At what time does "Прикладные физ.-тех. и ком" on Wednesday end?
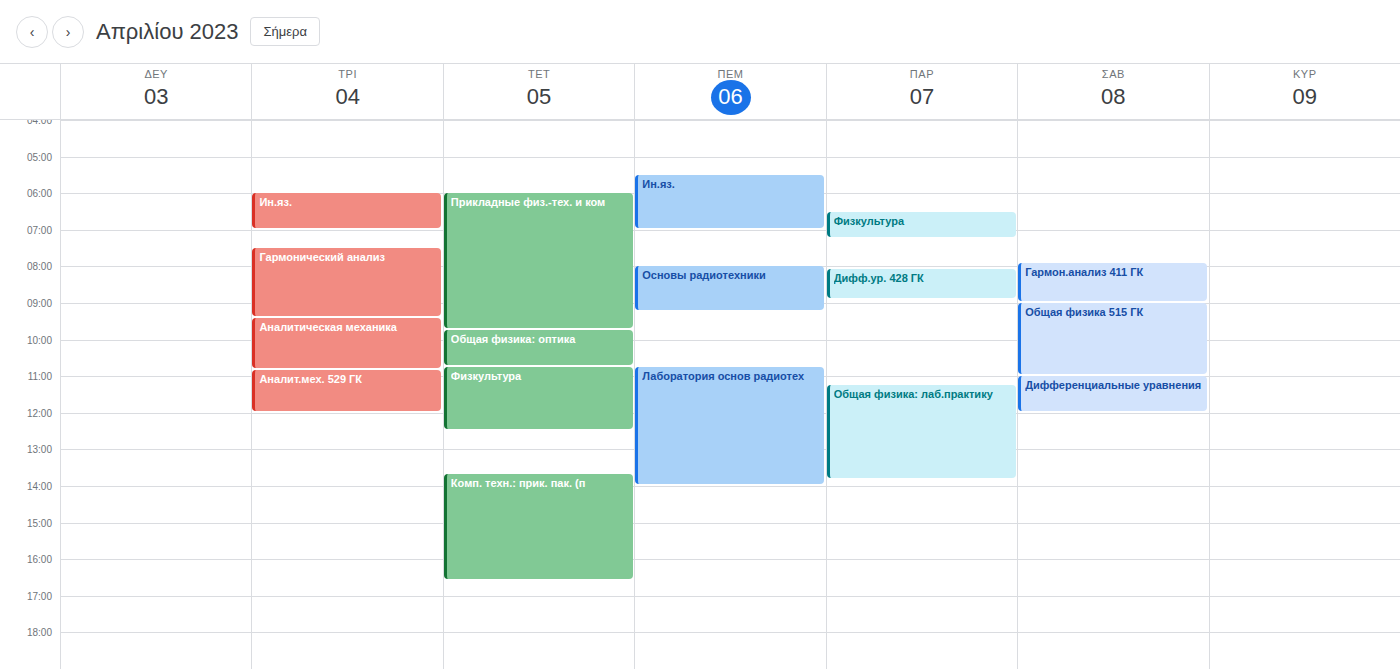
9:45 AM